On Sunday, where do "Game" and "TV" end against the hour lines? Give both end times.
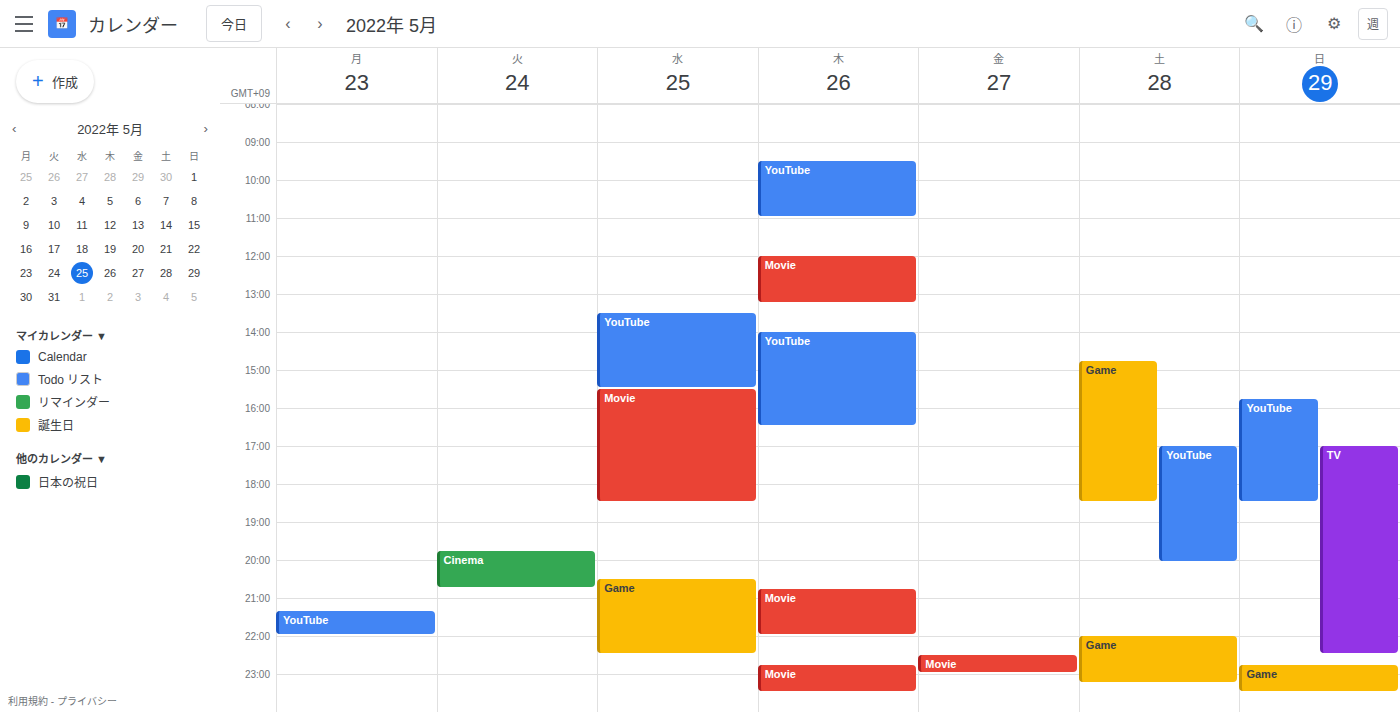
"Game": 11:30 PM, halfway between the 11 PM and 12 AM lines. "TV": 10:30 PM, halfway between the 10 PM and 11 PM lines.